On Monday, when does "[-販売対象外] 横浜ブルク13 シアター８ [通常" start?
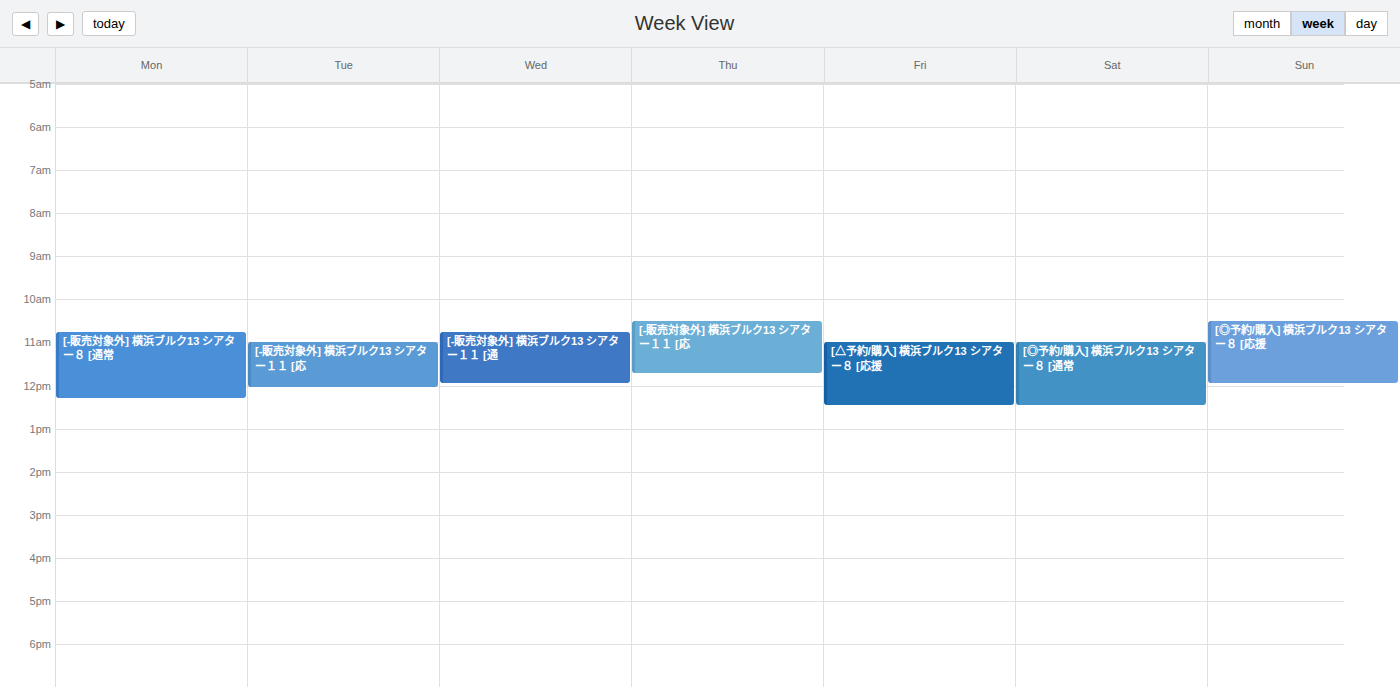
10:45 AM